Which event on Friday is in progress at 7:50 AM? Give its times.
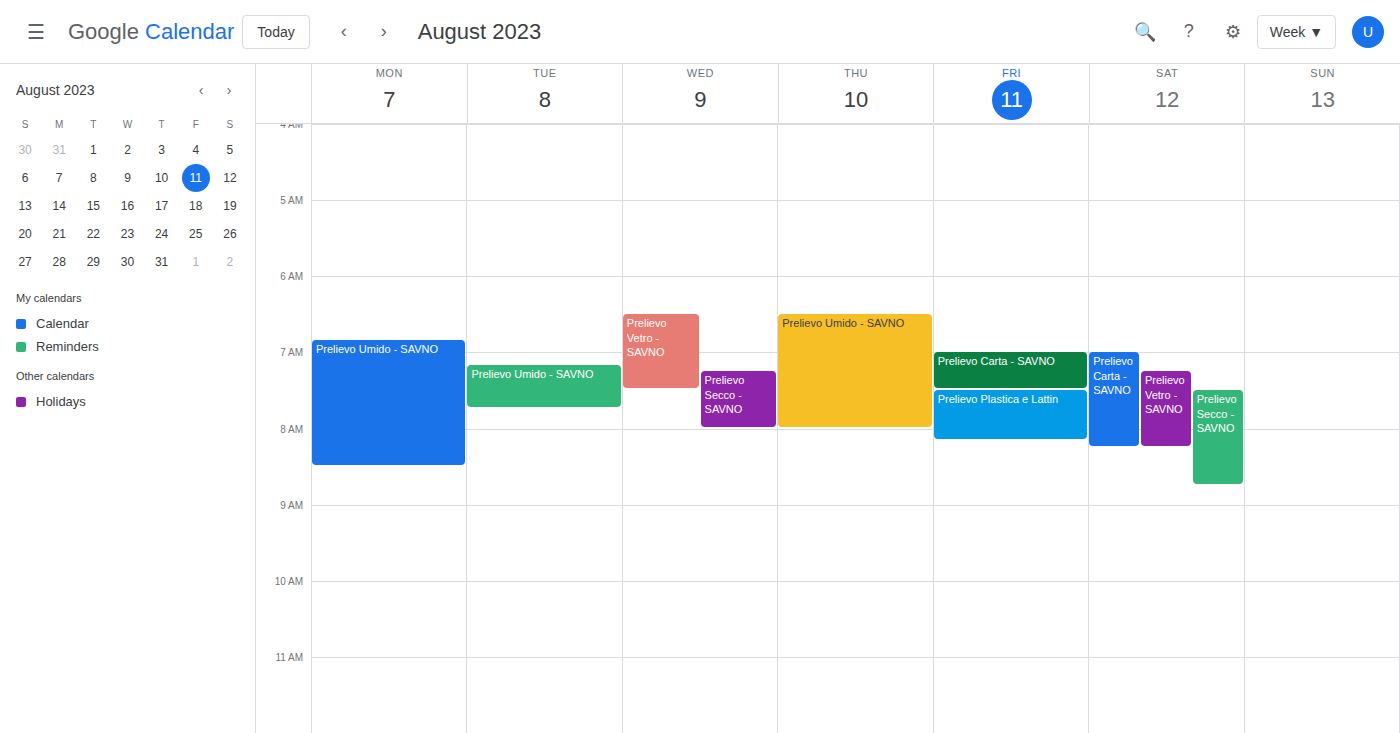
"Prelievo Plastica e Lattin", 7:30 AM to 8:10 AM